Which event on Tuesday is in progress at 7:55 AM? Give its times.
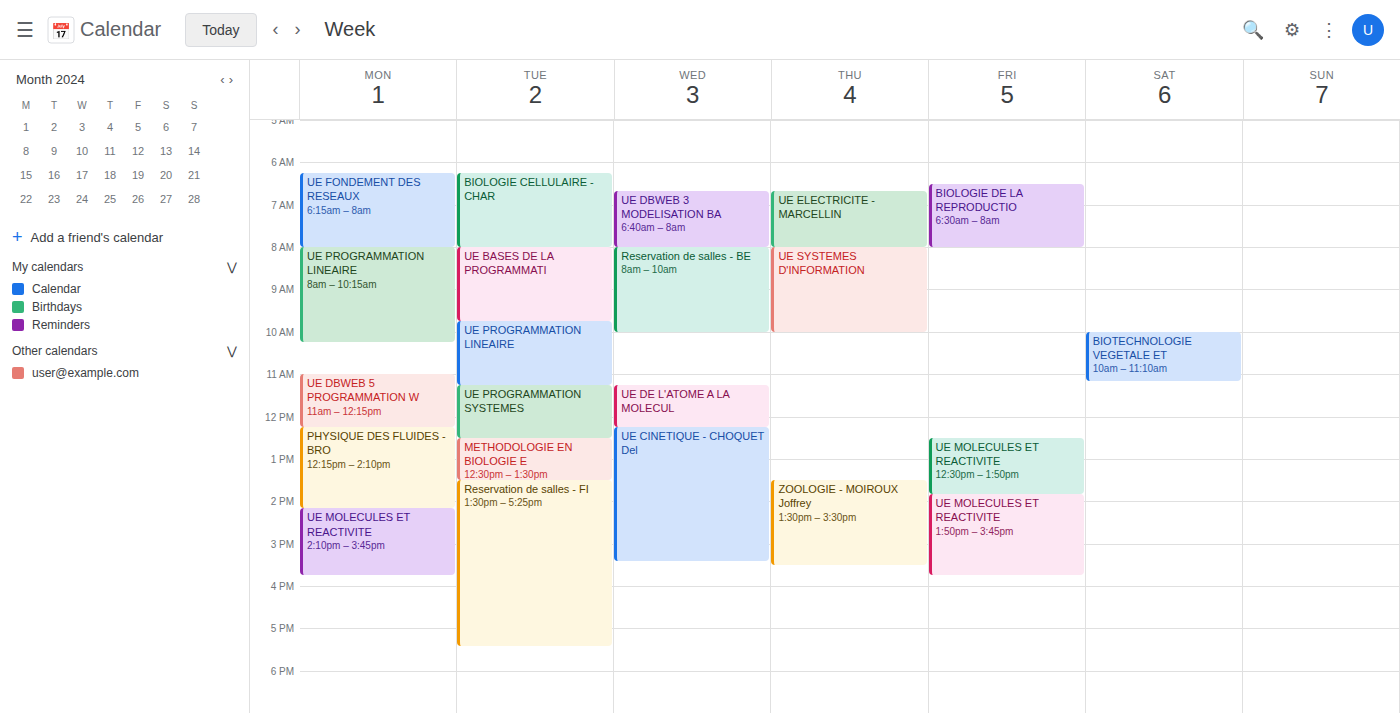
"BIOLOGIE CELLULAIRE - CHAR", 6:15 AM to 8:00 AM